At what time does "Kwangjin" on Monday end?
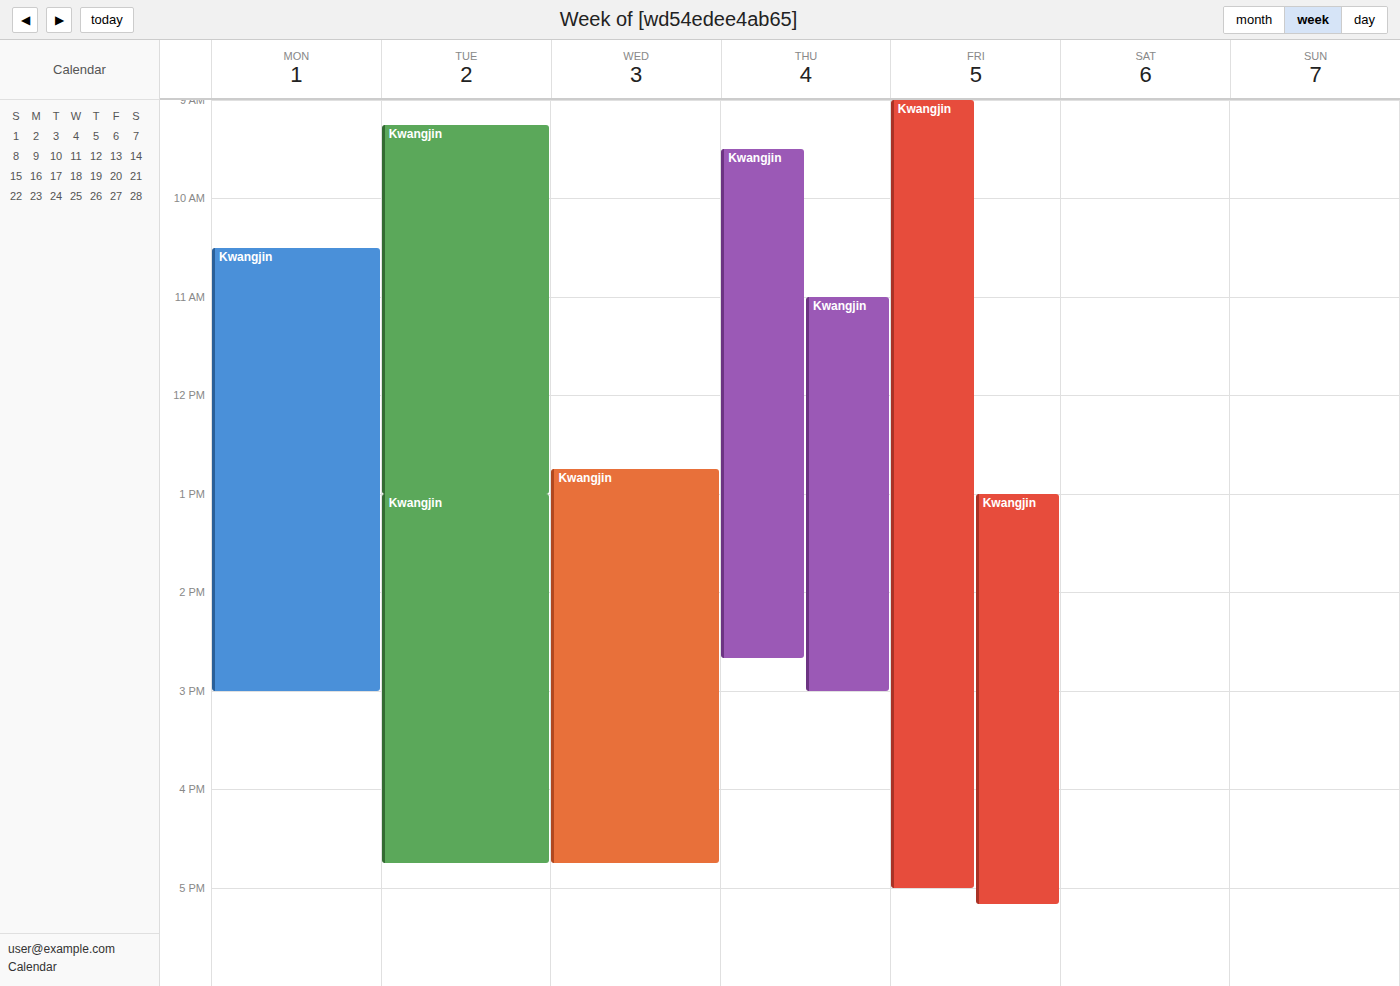
3:00 PM